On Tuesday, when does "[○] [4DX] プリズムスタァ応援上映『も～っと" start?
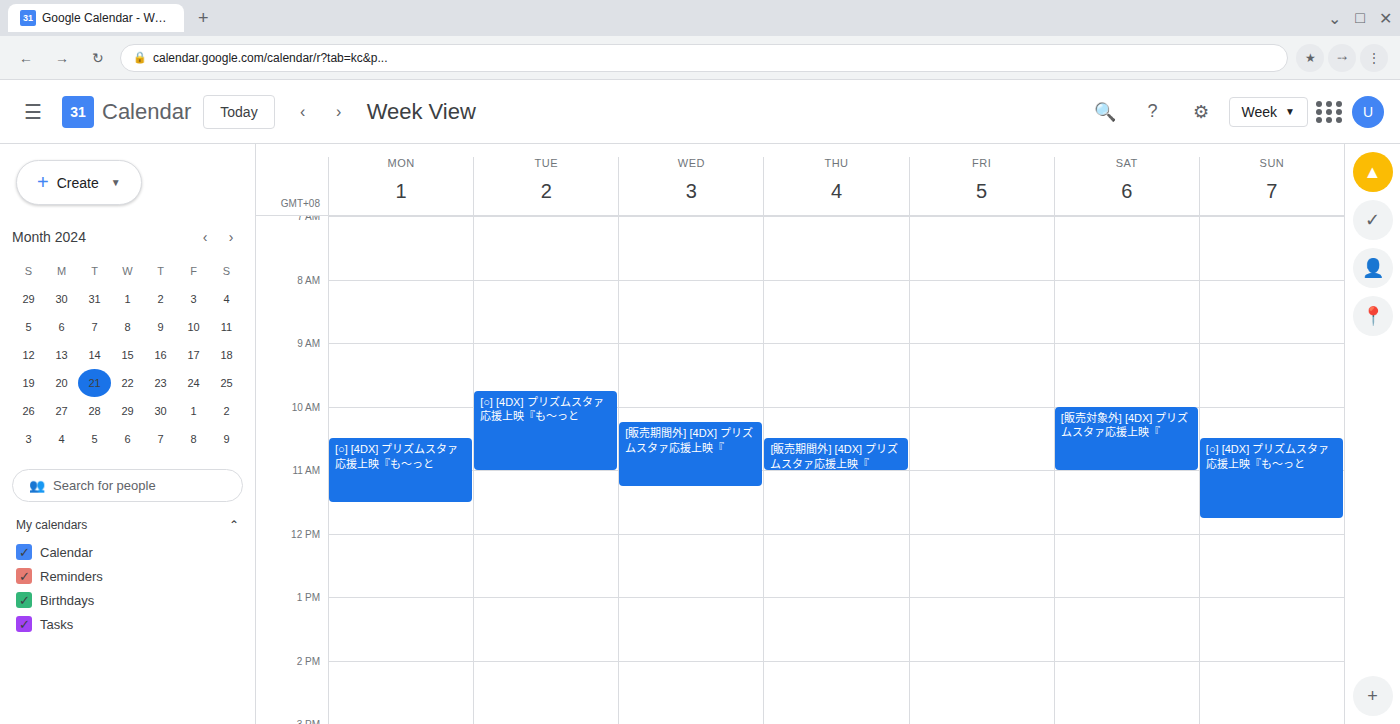
9:45 AM